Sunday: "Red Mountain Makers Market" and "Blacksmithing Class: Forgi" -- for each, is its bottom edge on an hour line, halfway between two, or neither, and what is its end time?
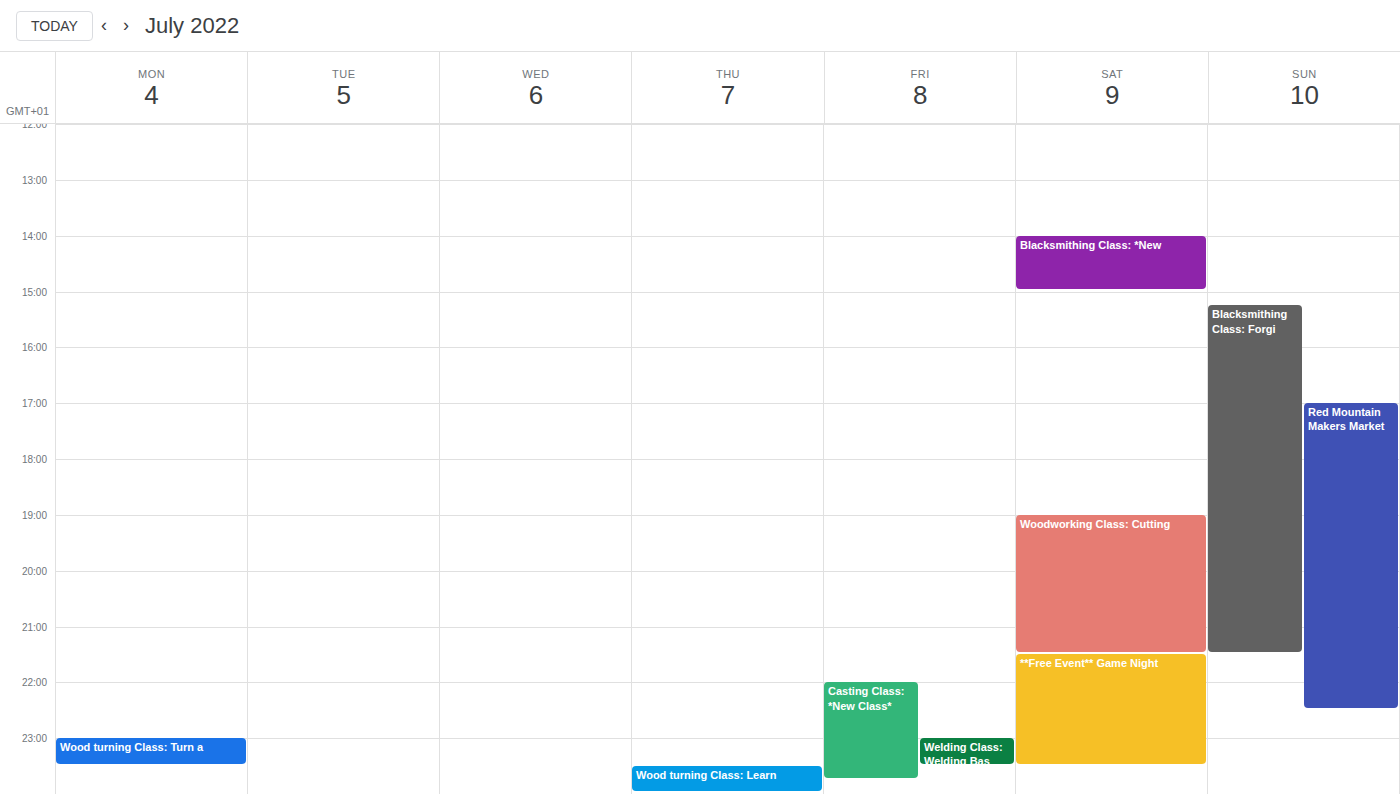
"Red Mountain Makers Market": 10:30 PM, halfway between the 10 PM and 11 PM lines. "Blacksmithing Class: Forgi": 9:30 PM, halfway between the 9 PM and 10 PM lines.